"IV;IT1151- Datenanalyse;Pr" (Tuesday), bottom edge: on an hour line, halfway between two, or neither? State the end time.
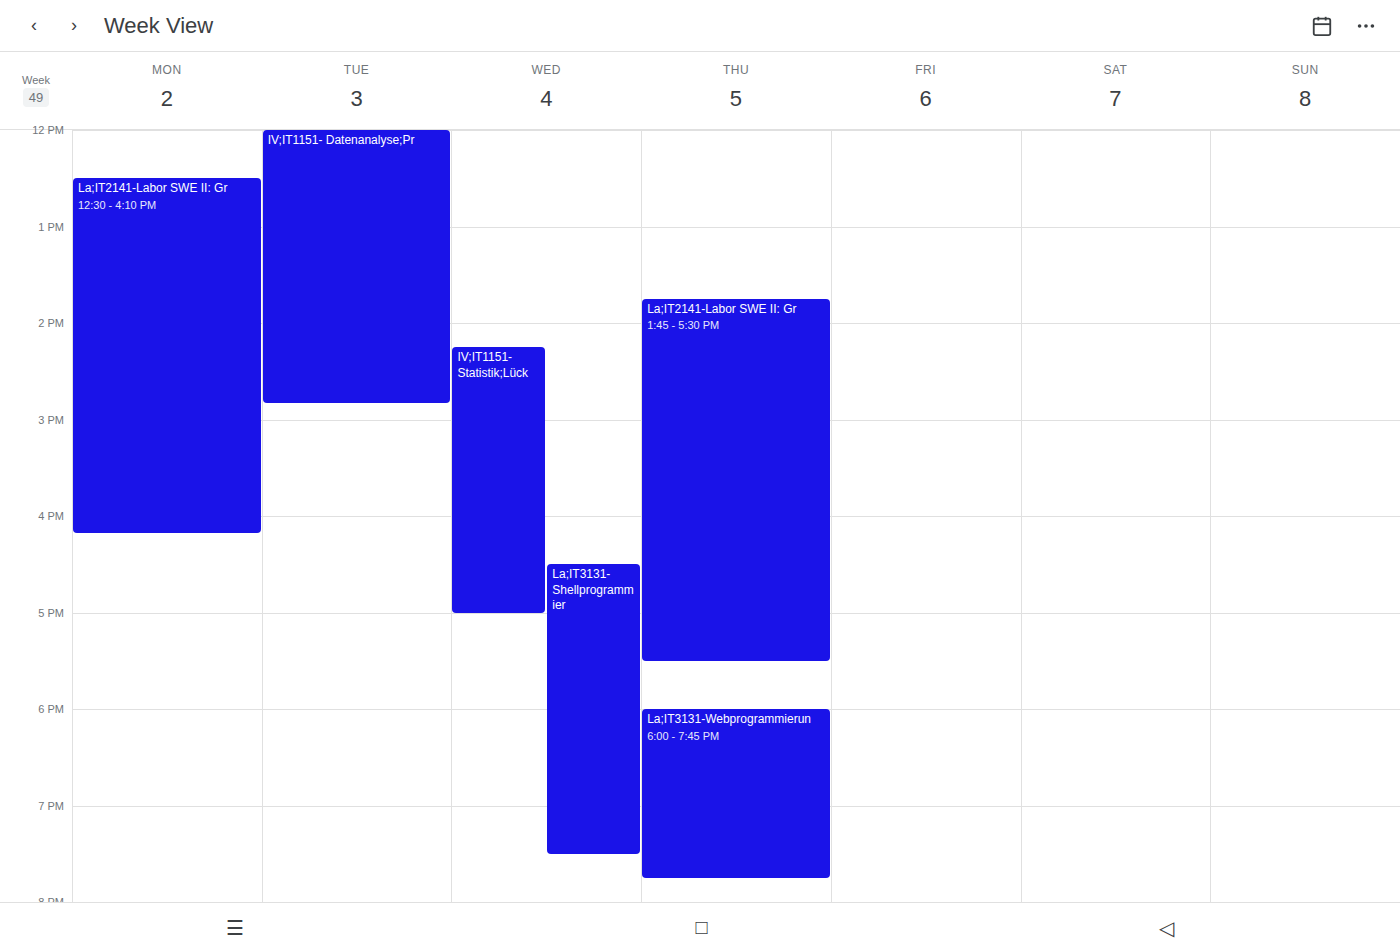
2:50 PM -- neither: 50 minutes below the 2 PM line and 10 minutes above the 3 PM line.